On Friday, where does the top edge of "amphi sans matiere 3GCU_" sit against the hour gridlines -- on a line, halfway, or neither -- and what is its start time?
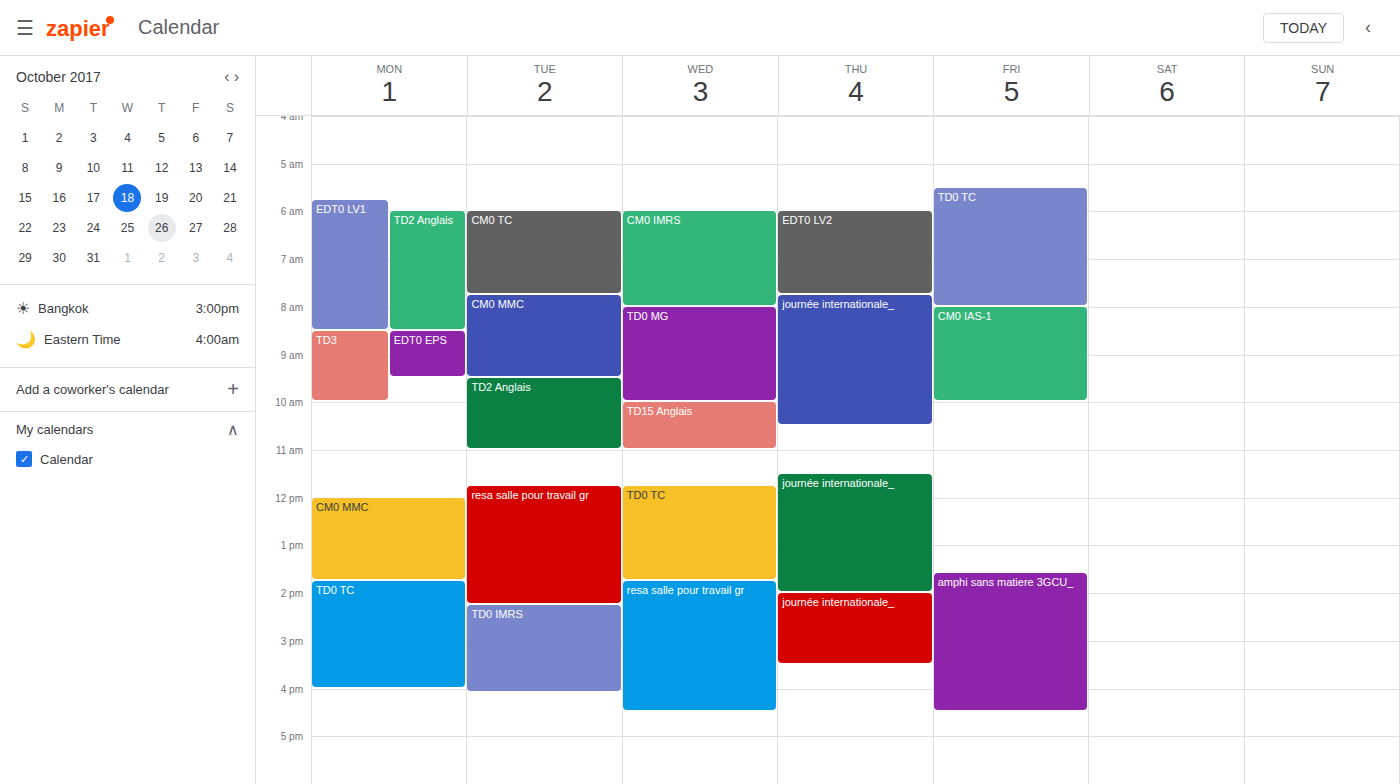
1:35 PM -- neither: 35 minutes below the 1 PM line and 25 minutes above the 2 PM line.